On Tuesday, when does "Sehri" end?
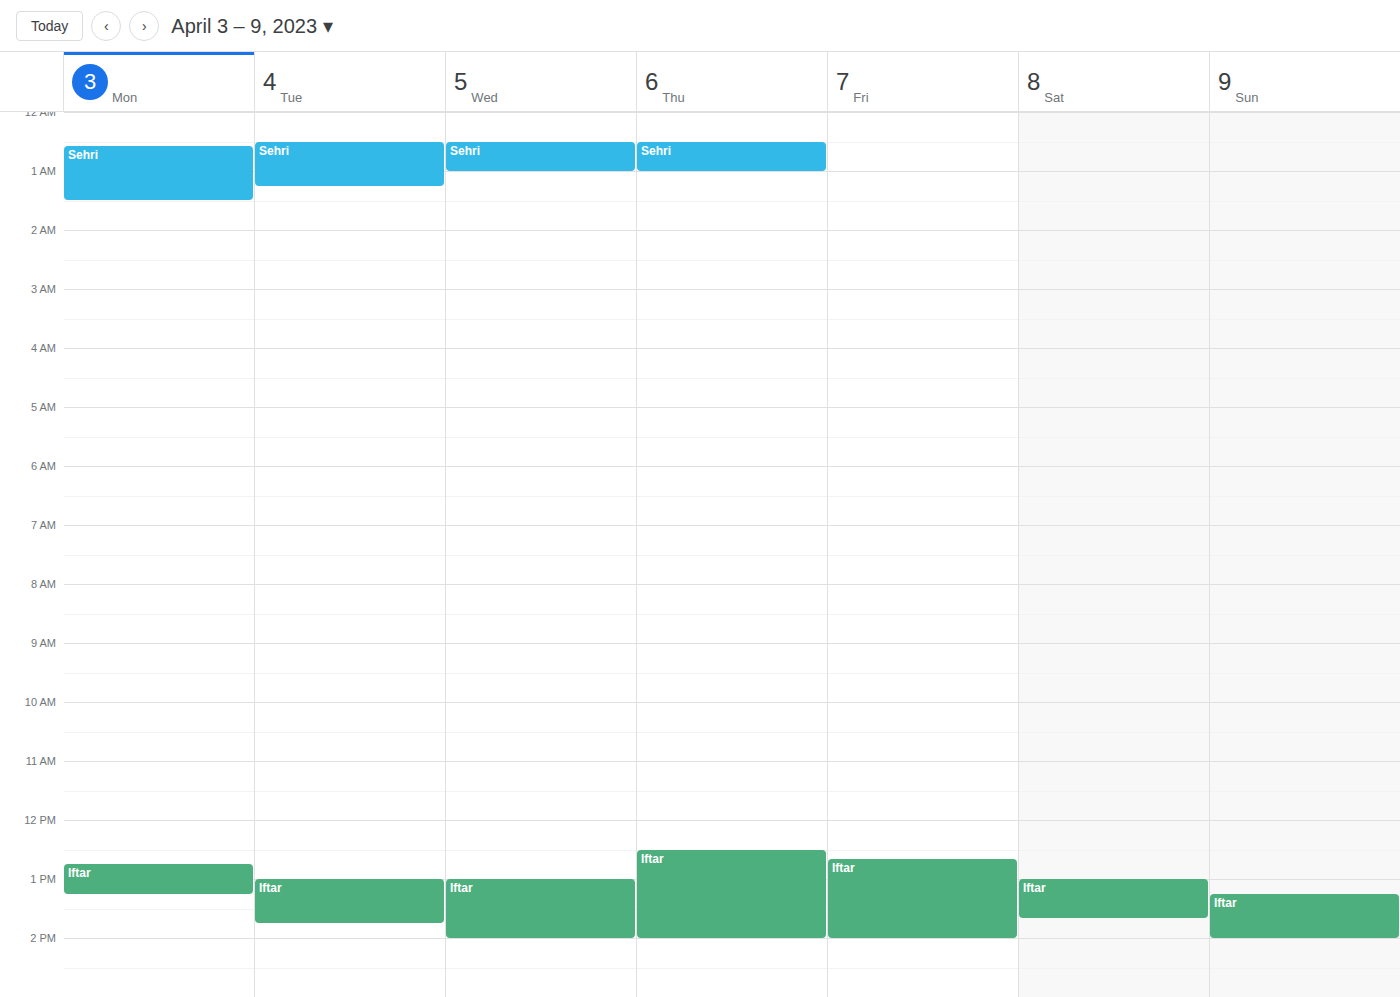
1:15 AM